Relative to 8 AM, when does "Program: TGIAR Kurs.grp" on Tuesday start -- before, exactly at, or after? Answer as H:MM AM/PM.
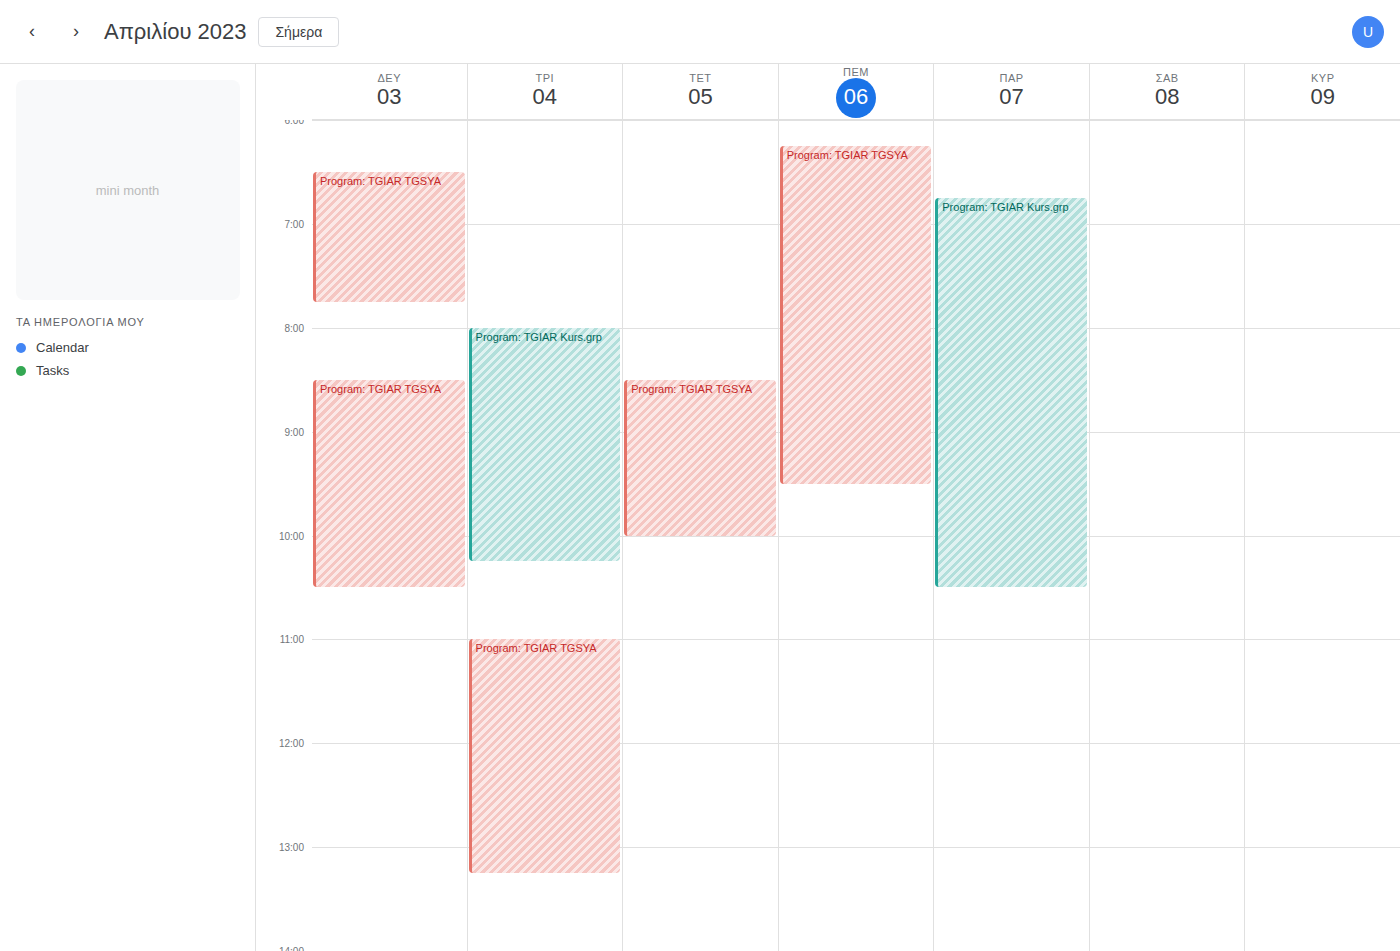
8:00 AM -- exactly at 8 AM, on the 8 AM line.